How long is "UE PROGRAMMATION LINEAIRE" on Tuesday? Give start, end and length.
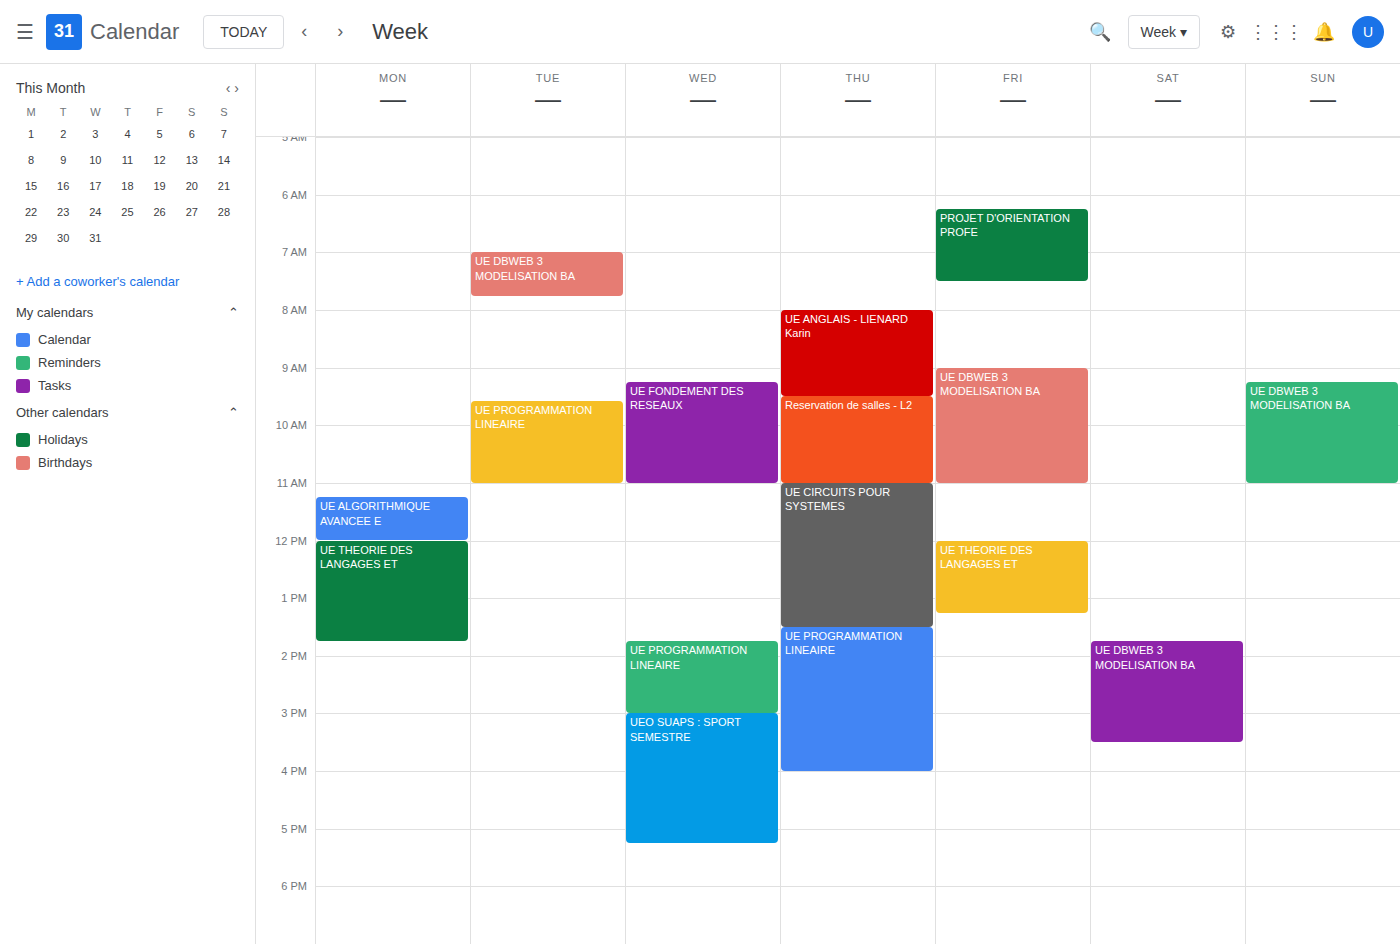
9:35 AM to 11:00 AM, 1 hour 25 minutes